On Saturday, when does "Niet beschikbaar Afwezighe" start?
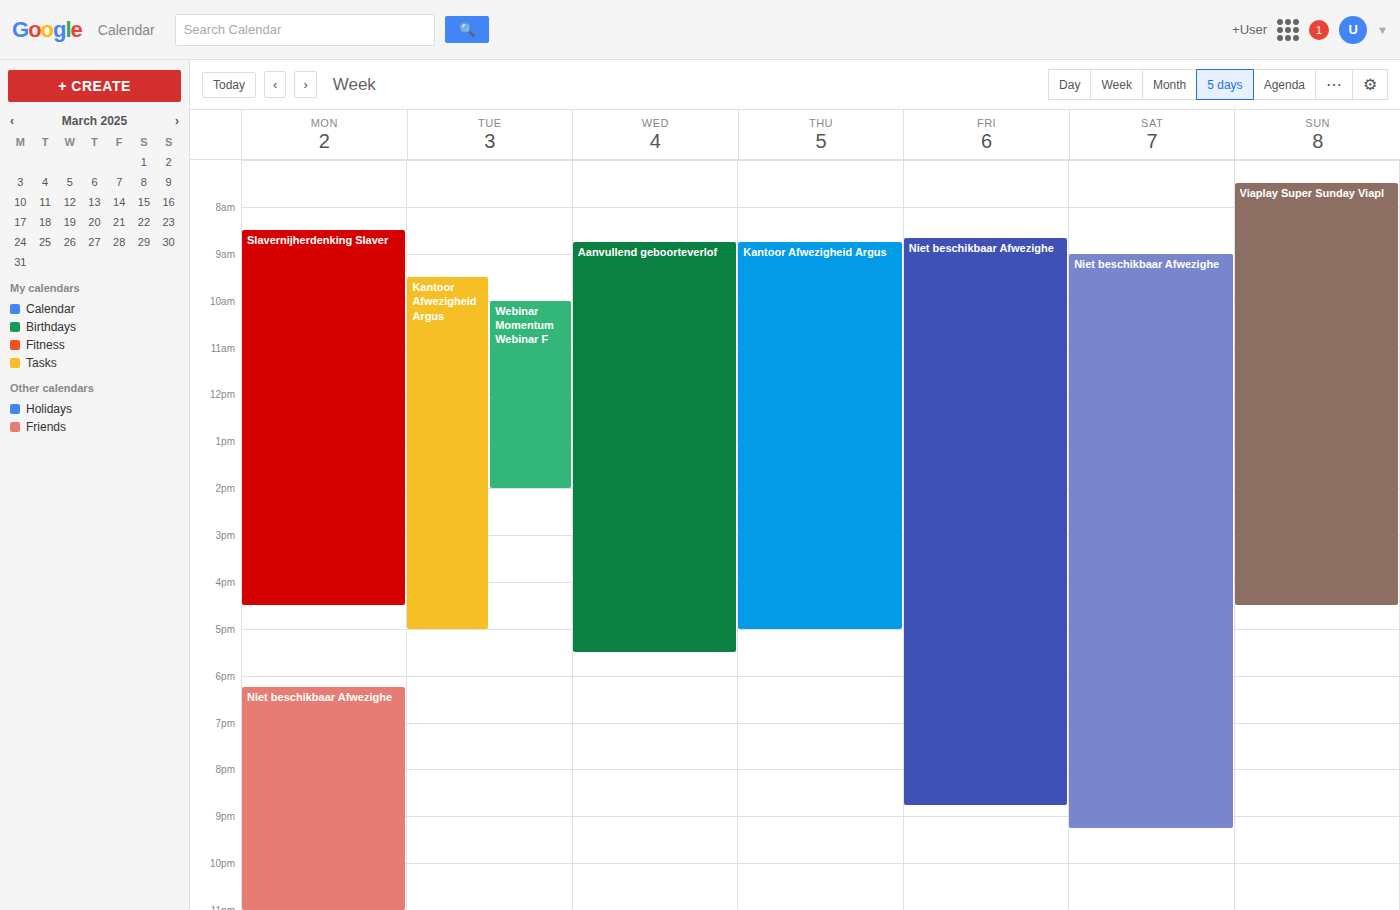
9:00 AM